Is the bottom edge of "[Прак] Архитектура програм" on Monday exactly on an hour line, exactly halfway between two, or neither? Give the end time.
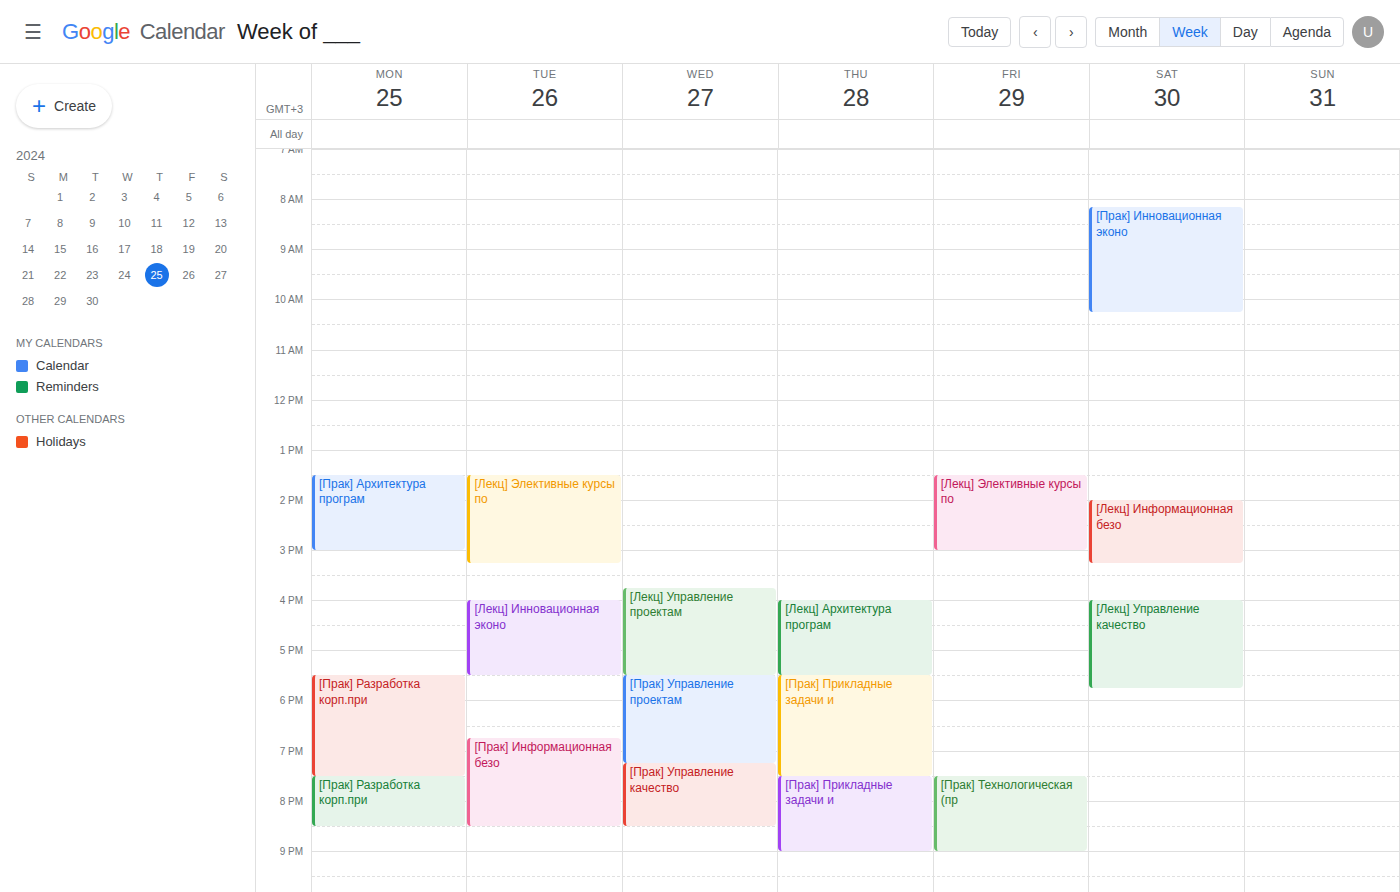
3:00 PM -- exactly on the 3 PM line.